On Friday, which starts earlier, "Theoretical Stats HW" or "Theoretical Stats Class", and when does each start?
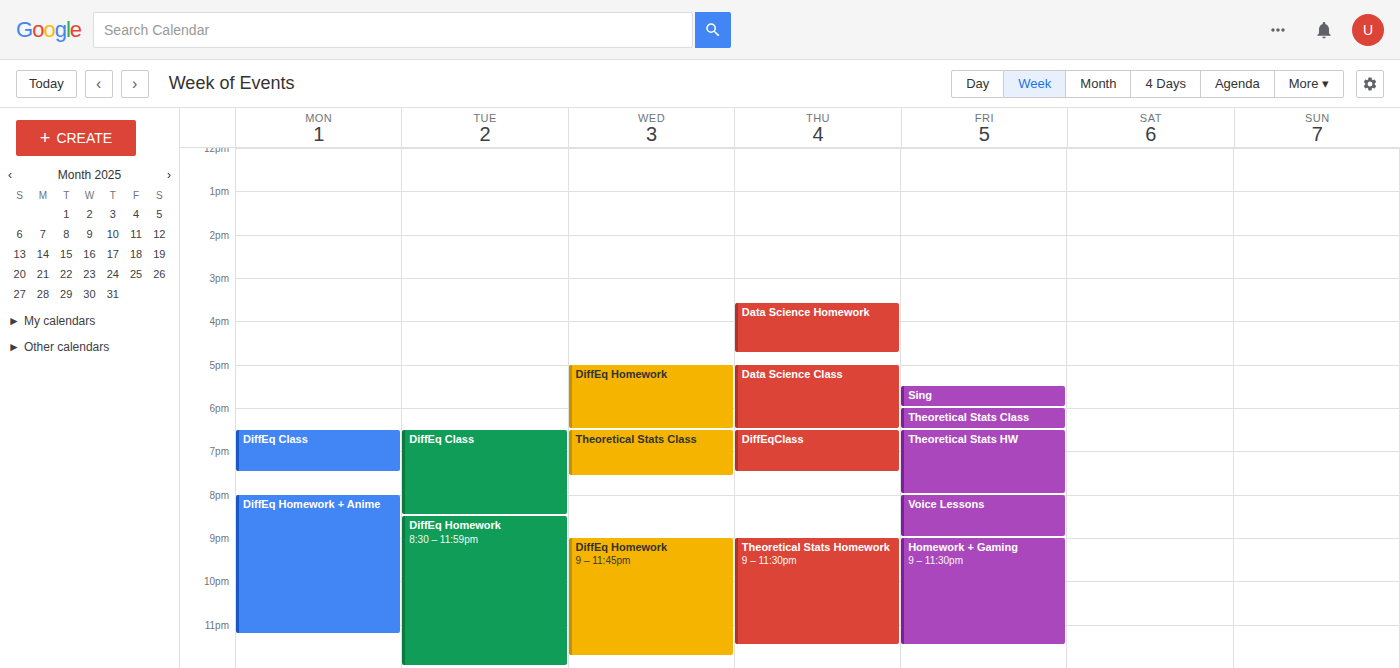
"Theoretical Stats Class" 6:00 PM; "Theoretical Stats HW" 6:30 PM.